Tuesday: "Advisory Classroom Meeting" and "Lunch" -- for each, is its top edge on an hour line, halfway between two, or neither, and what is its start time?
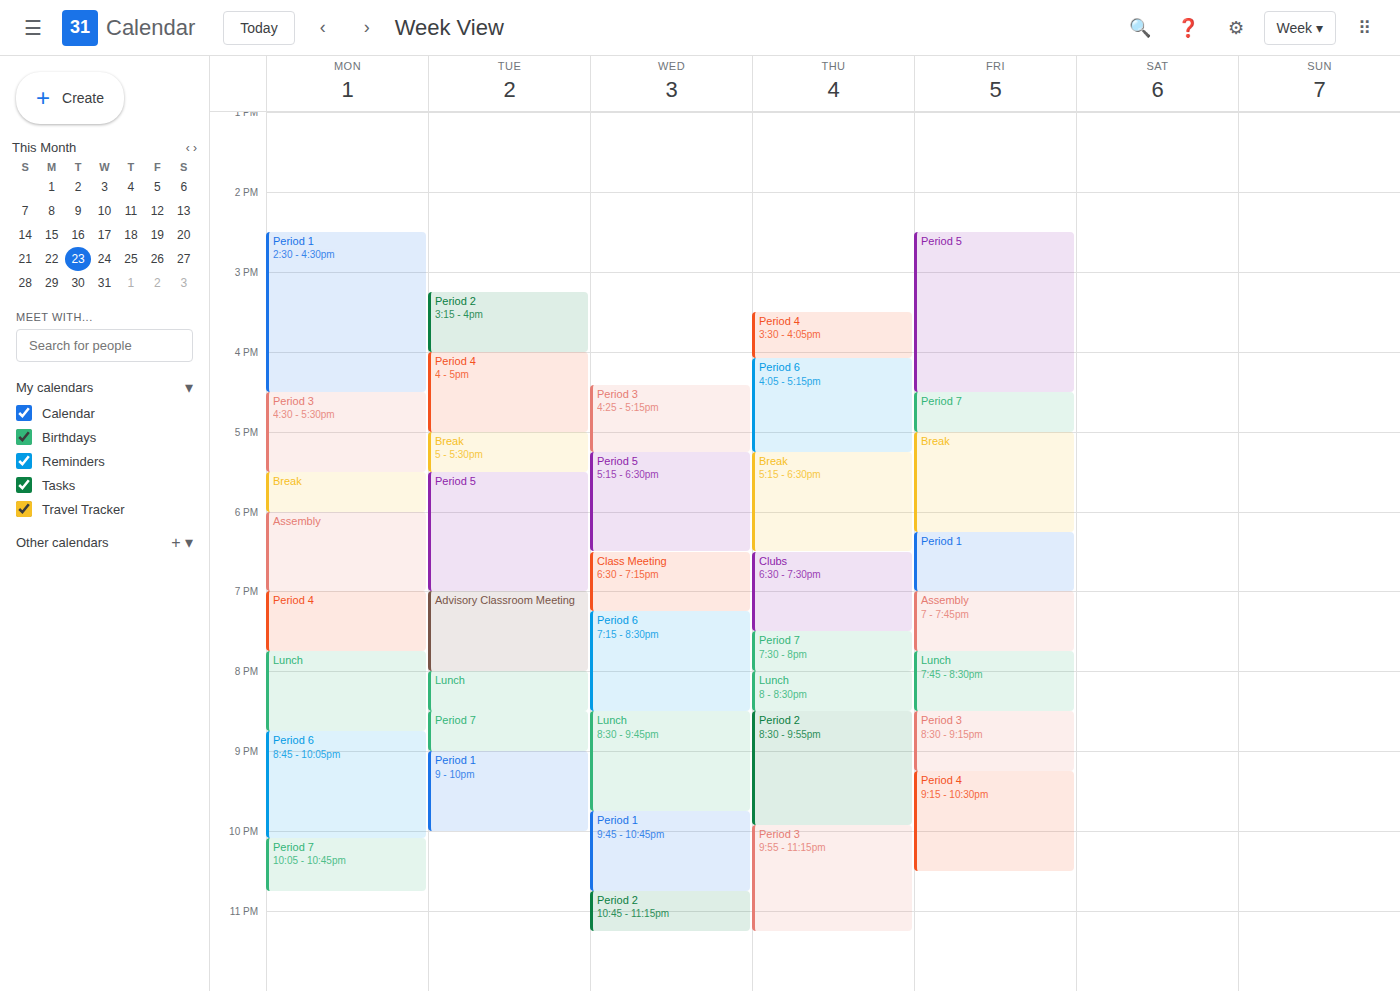
"Advisory Classroom Meeting": 7:00 PM, exactly on the 7 PM line. "Lunch": 8:00 PM, exactly on the 8 PM line.